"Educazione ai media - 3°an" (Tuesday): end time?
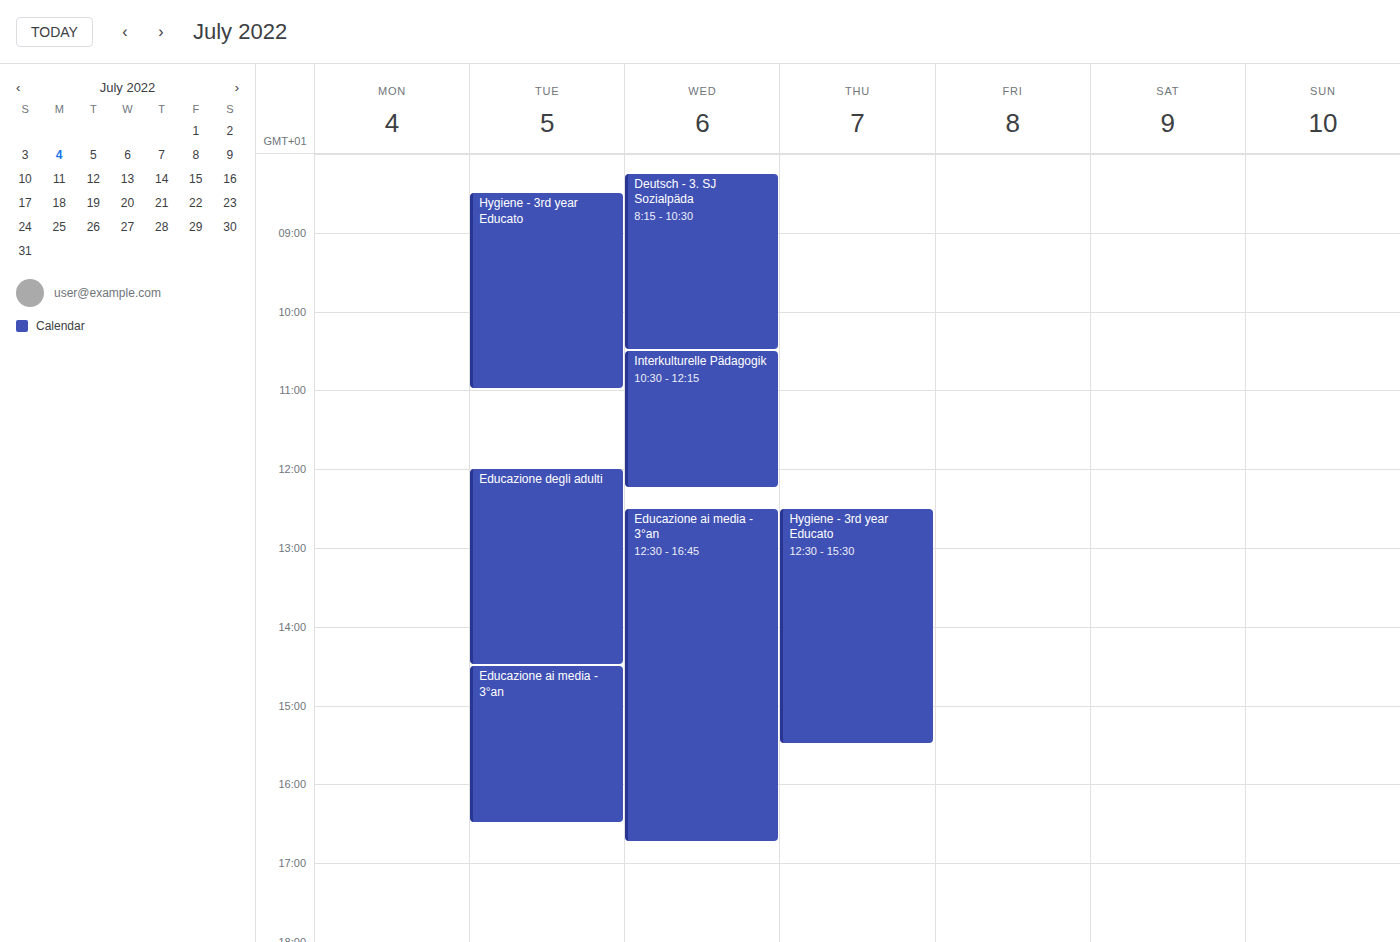
16:30